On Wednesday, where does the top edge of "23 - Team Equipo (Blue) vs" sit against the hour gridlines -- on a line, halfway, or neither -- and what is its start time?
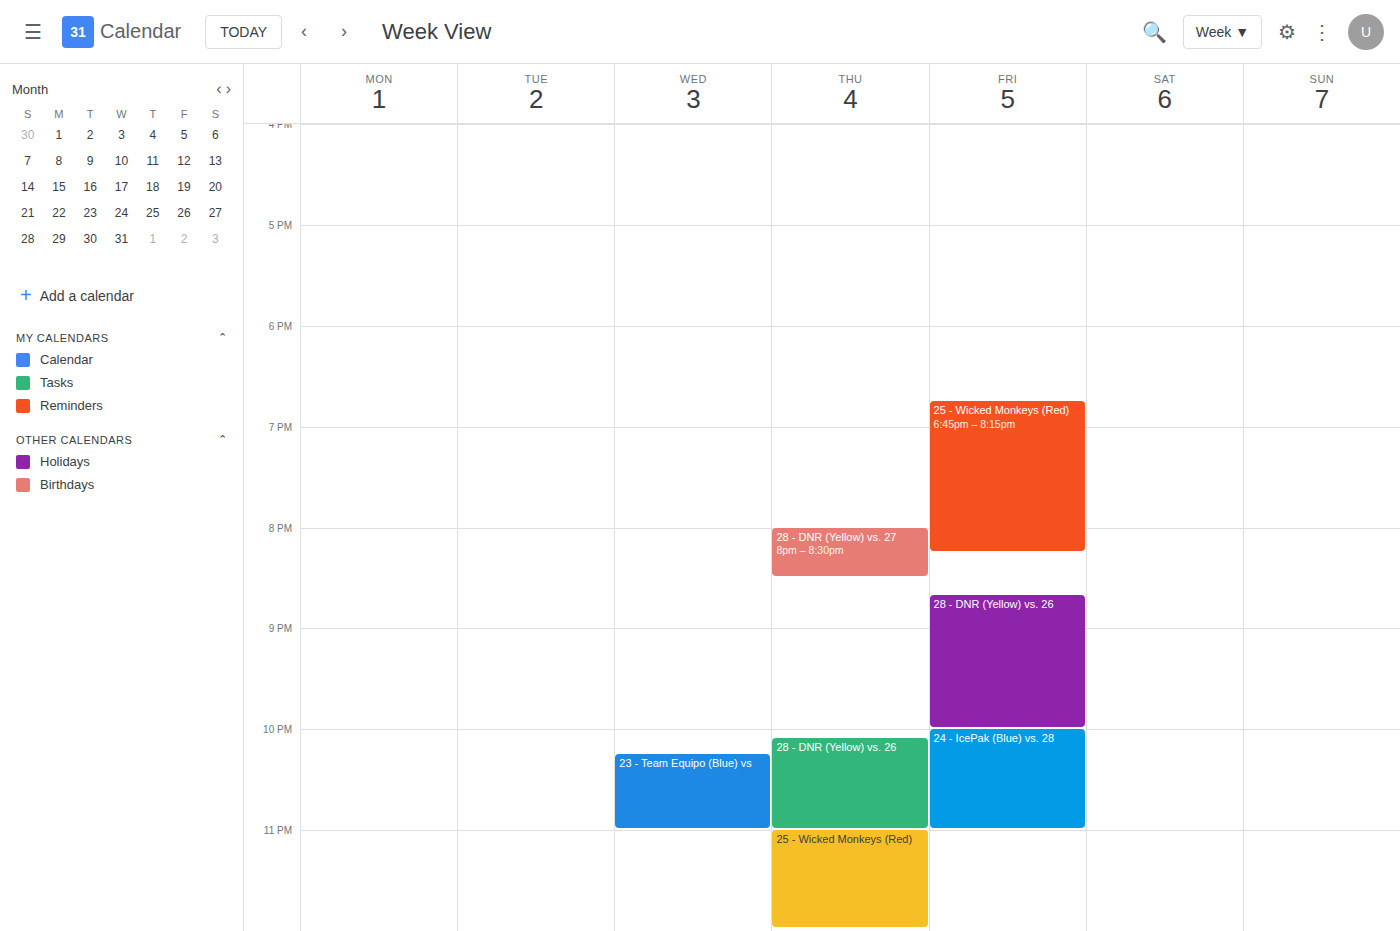
10:15 PM -- neither: a quarter of the way from the 10 PM line to the 11 PM line.